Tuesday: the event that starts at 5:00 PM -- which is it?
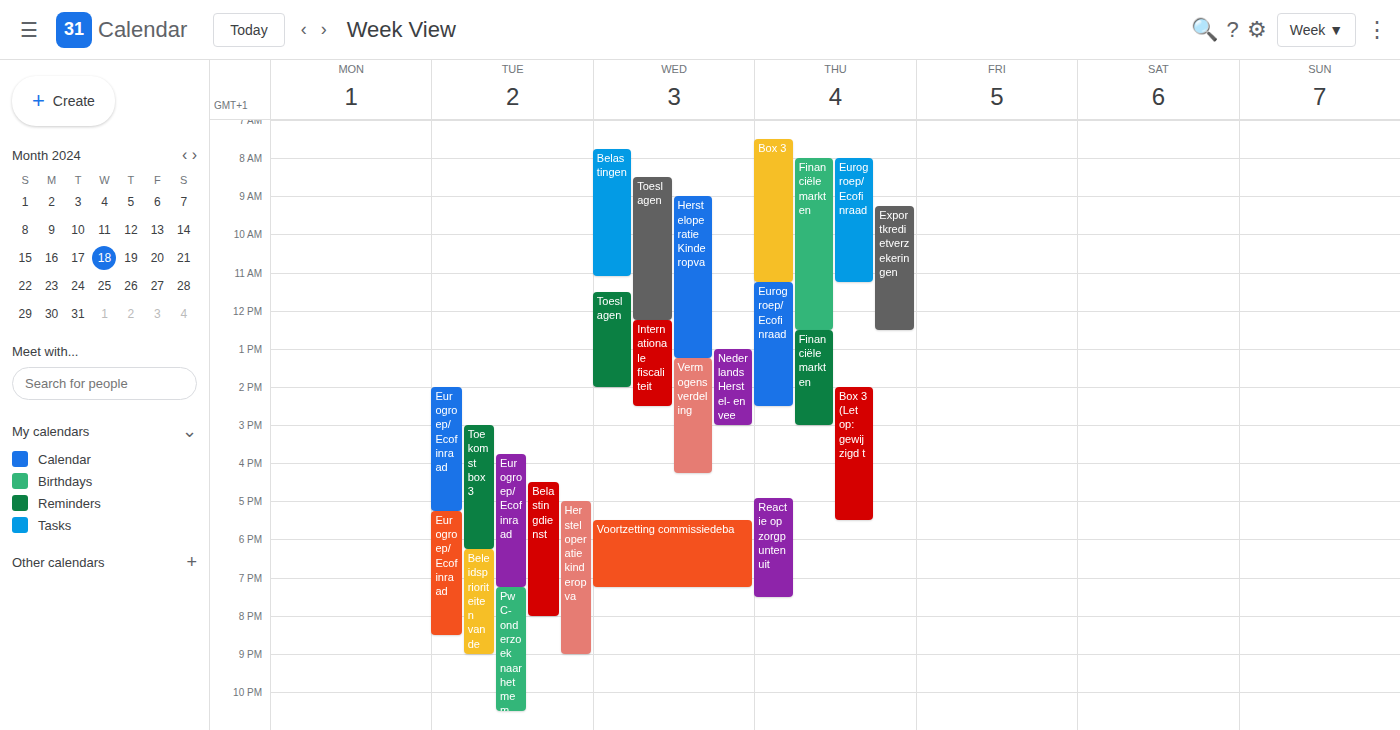
"Hersteloperatie kinderopva"